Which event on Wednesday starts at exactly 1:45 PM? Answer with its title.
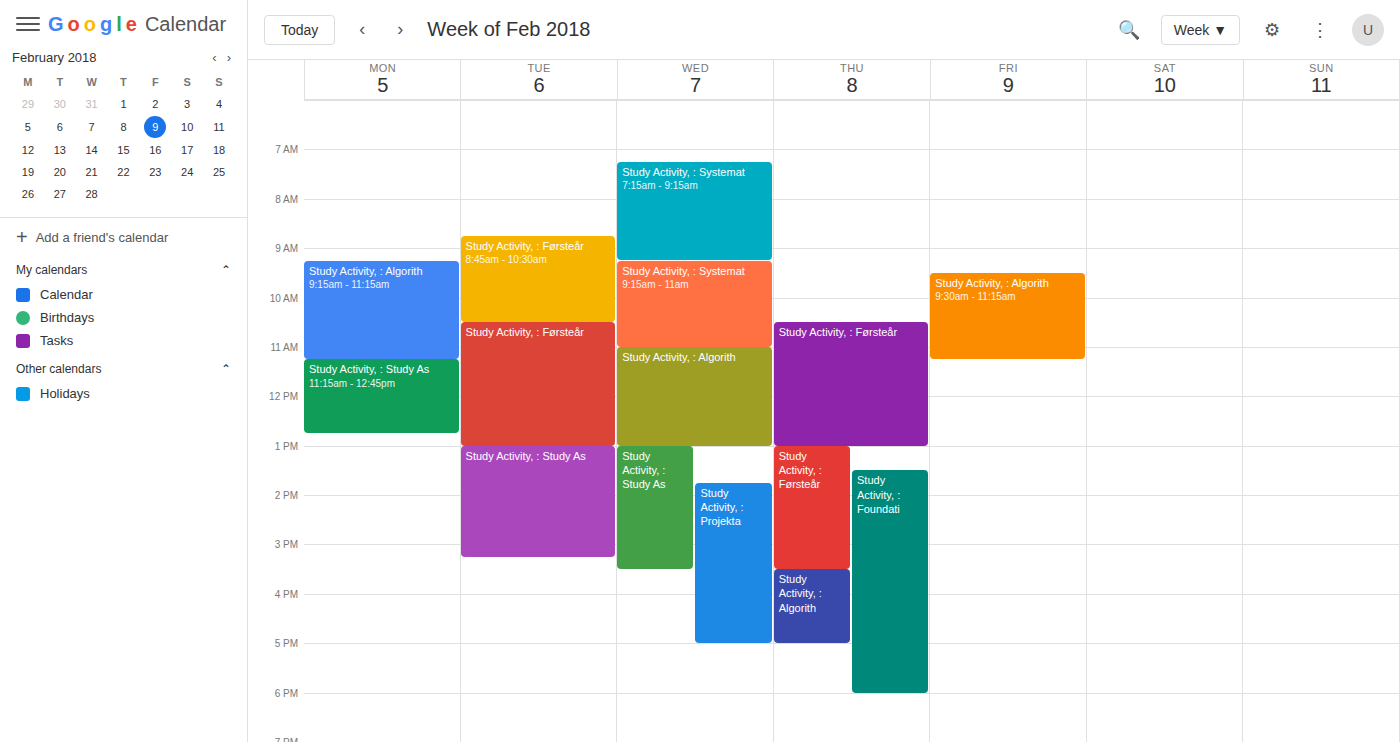
"Study Activity, : Projekta"